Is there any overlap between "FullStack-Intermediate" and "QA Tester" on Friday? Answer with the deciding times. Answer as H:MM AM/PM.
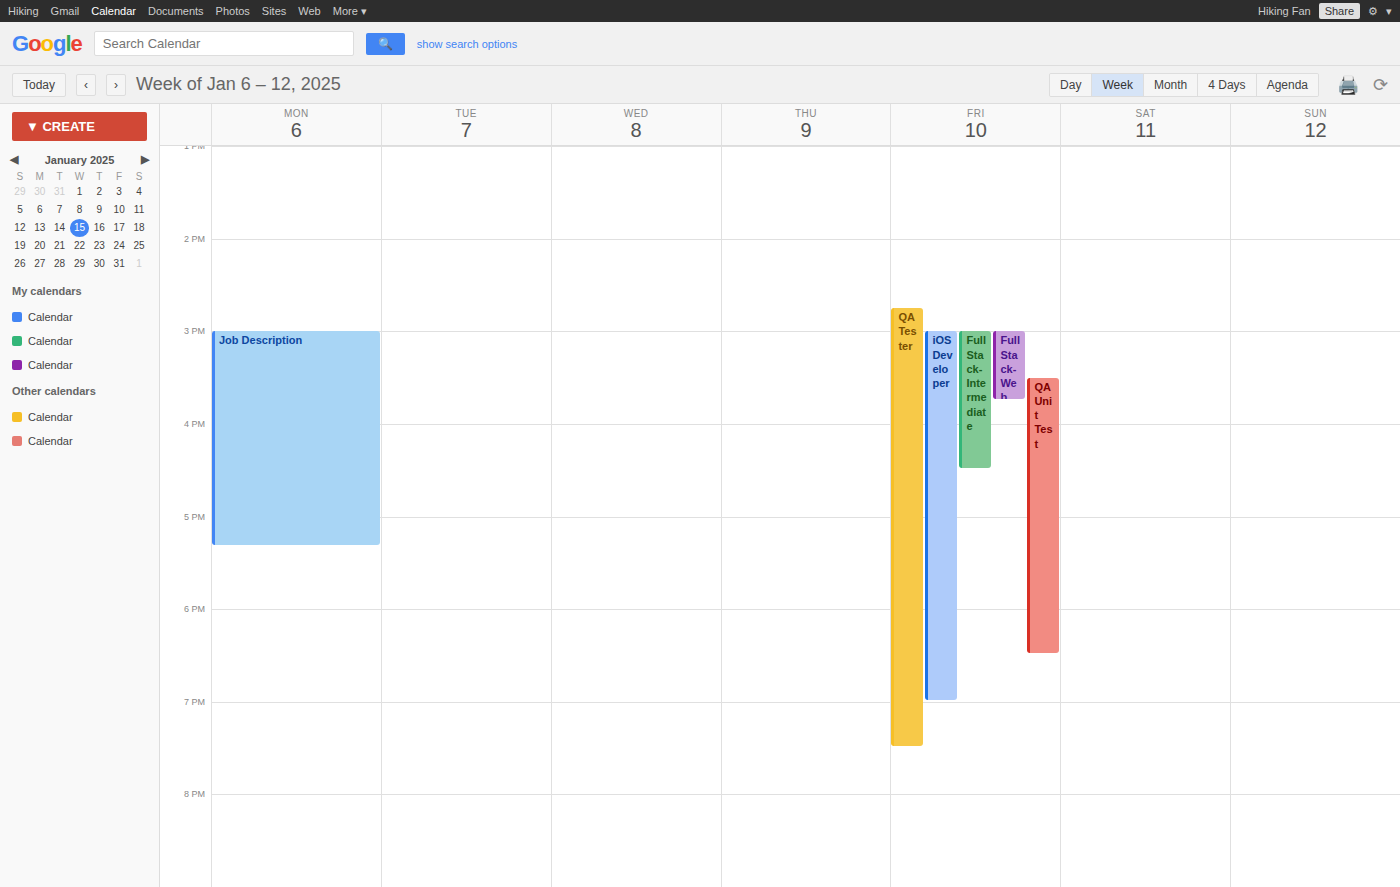
"FullStack-Intermediate" runs 3:00 PM to 4:30 PM, inside "QA Tester" -- they overlap.